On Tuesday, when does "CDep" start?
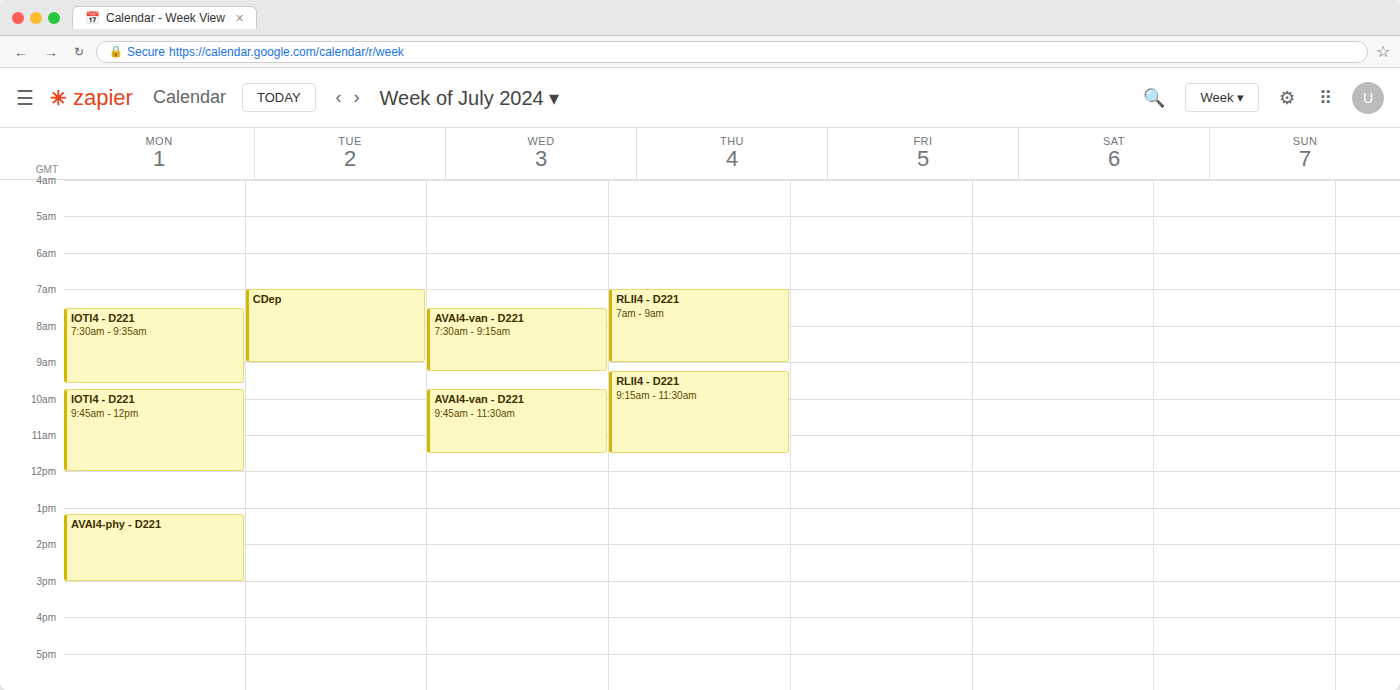
7:00 AM